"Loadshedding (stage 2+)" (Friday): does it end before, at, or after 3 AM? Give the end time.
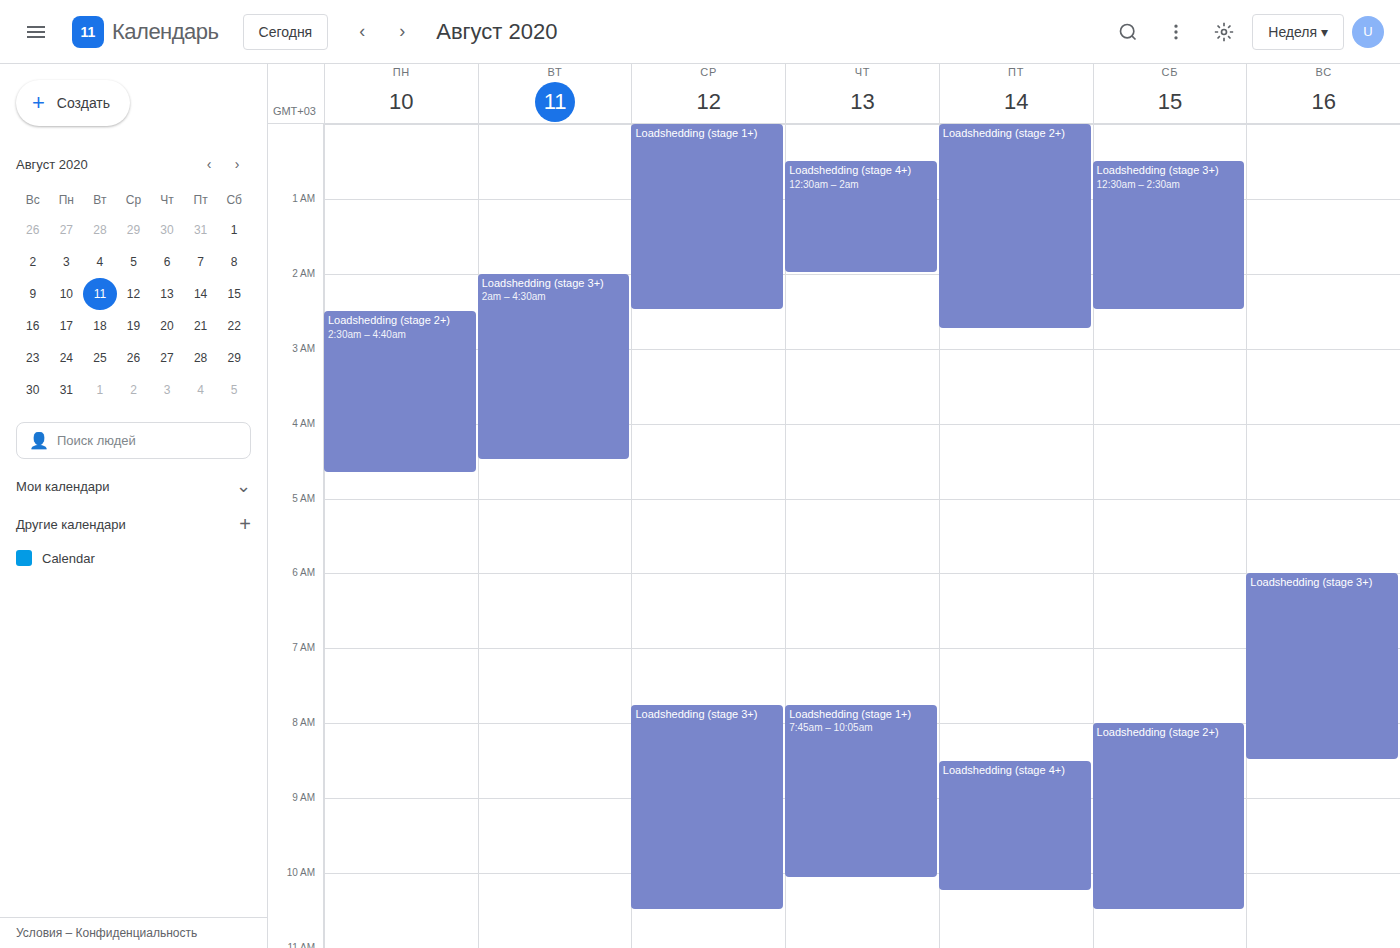
2:45 AM -- before 3 AM, 15 minutes above the 3 AM line.